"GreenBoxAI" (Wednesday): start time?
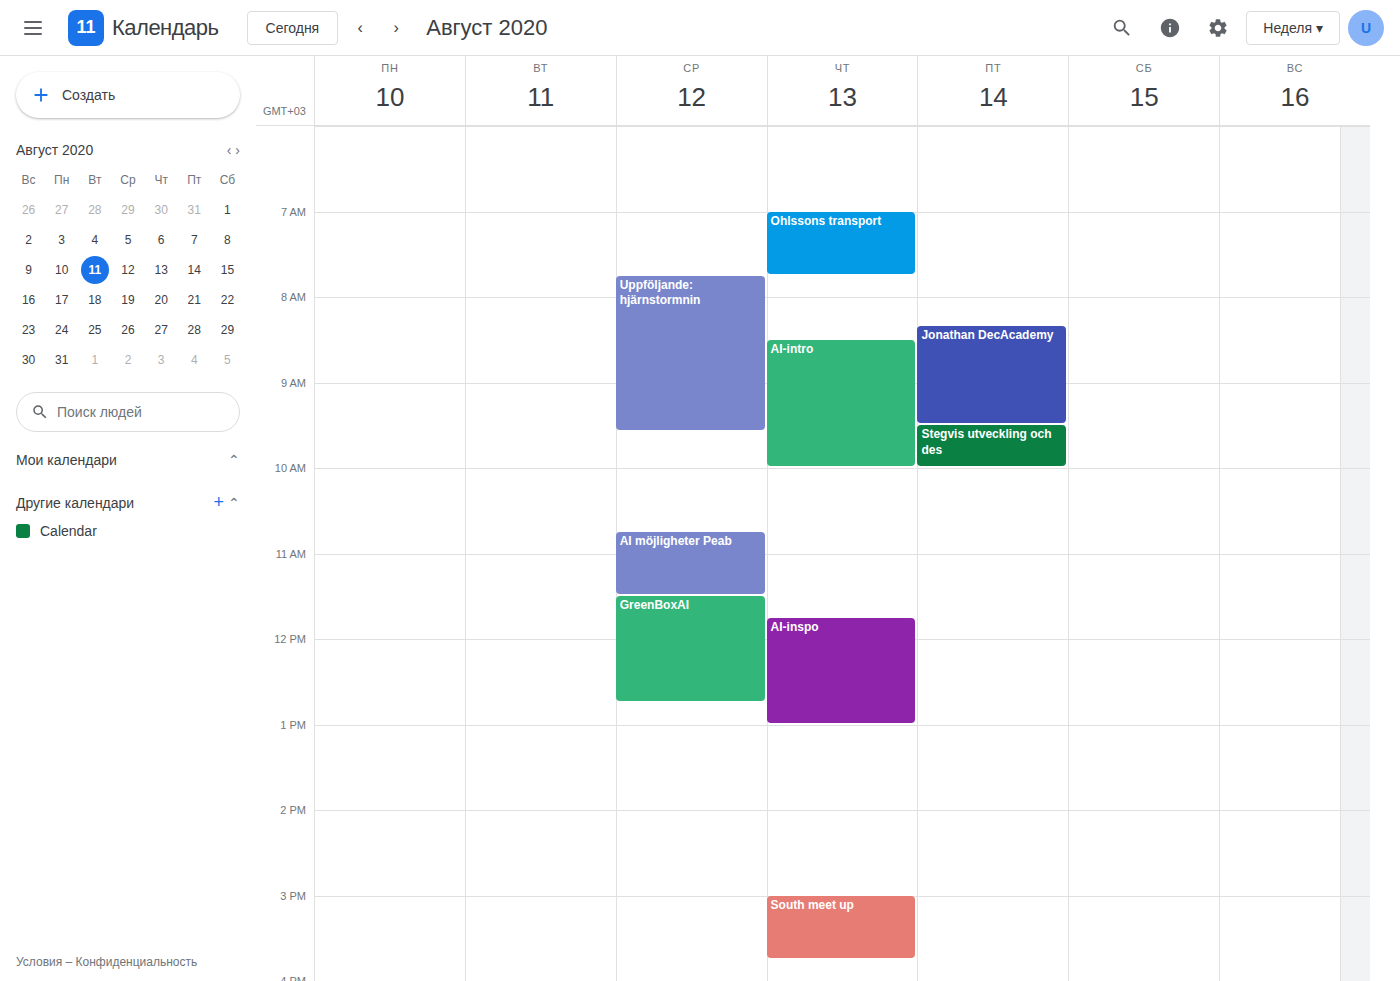
11:30 AM